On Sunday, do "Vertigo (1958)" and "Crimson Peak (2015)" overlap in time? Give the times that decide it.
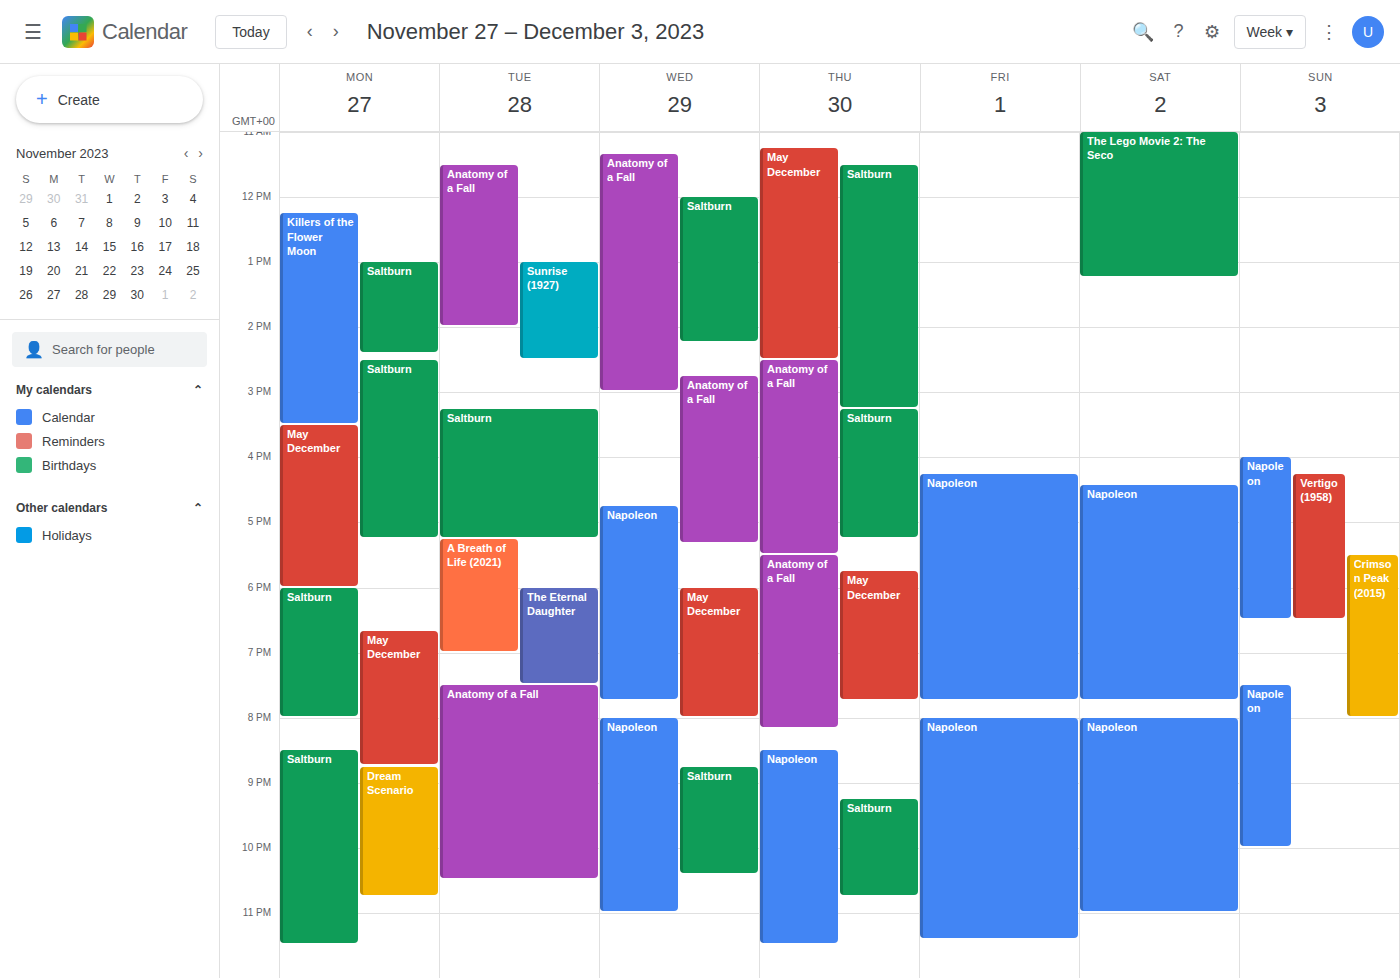
"Crimson Peak (2015)" starts at 17:30, before "Vertigo (1958)" ends at 18:30 -- they overlap.